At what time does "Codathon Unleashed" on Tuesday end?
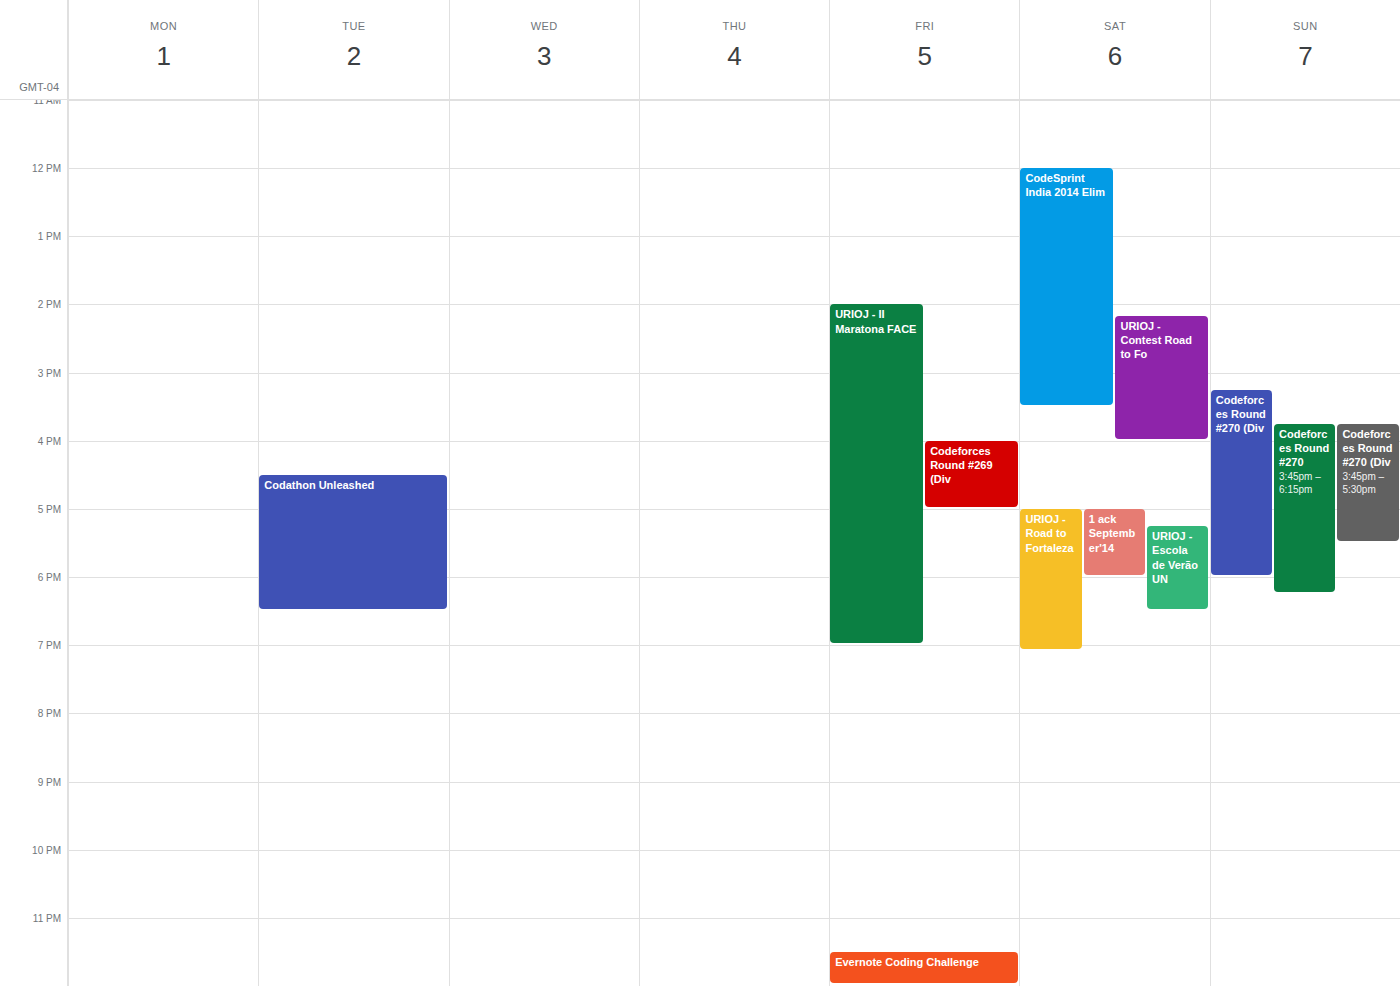
6:30 PM